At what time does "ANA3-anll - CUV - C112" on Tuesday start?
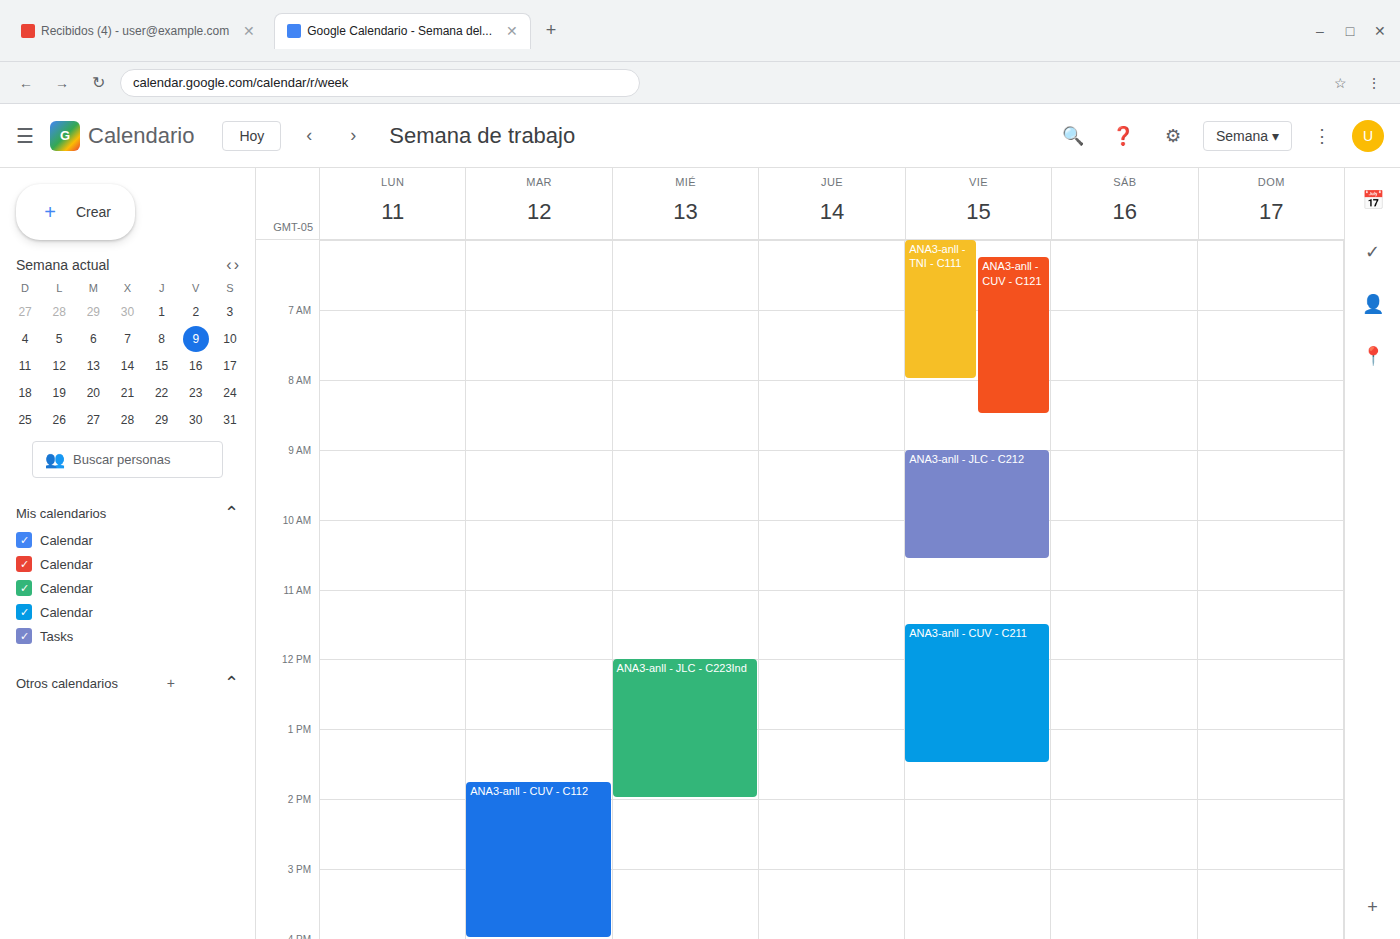
1:45 PM